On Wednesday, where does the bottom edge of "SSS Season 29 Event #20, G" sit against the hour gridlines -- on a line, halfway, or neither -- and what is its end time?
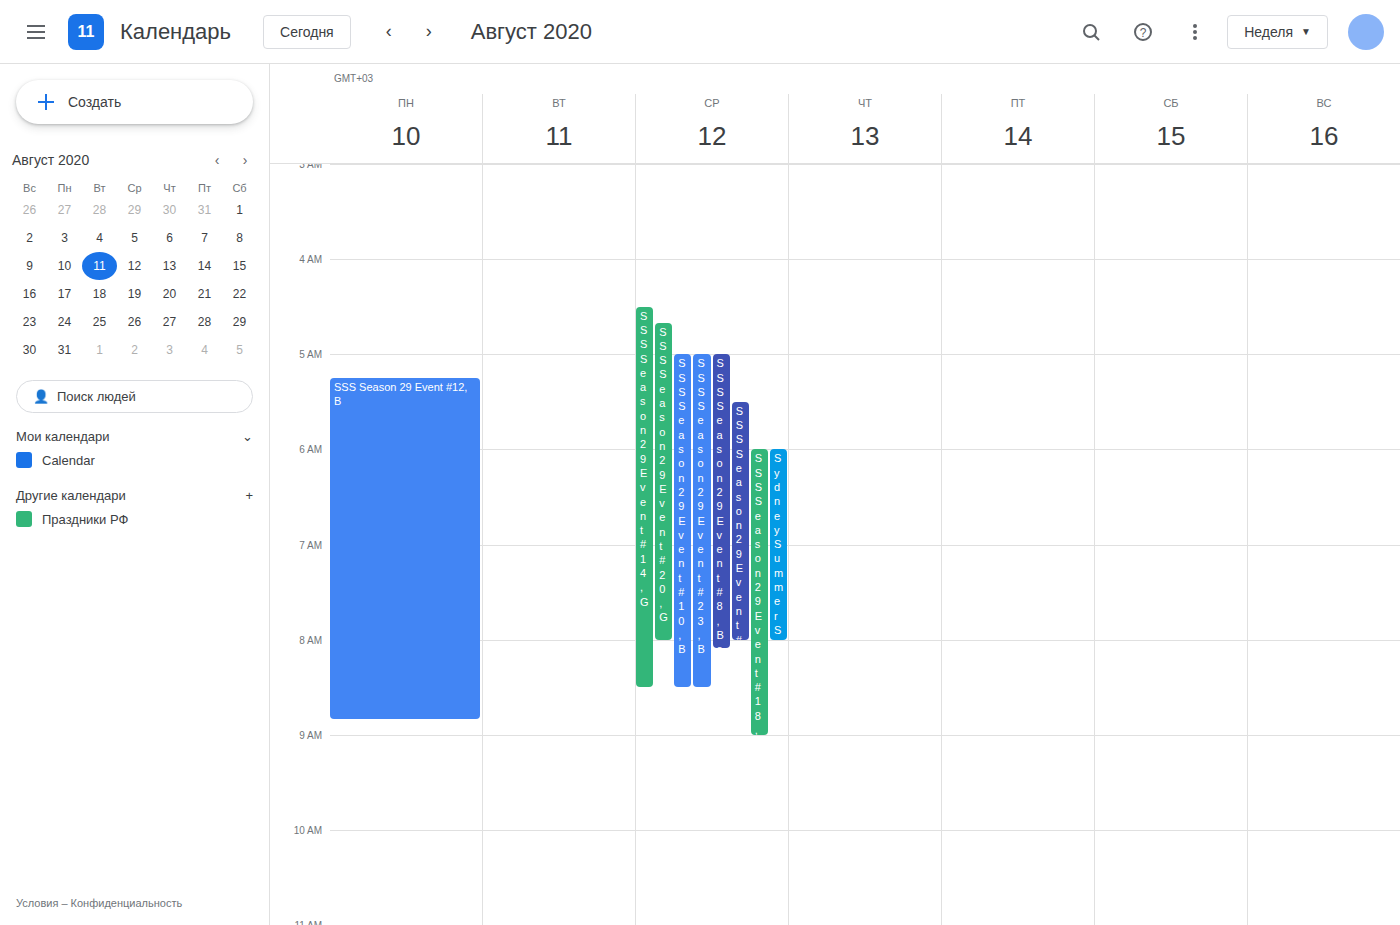
8:00 AM -- exactly on the 8 AM line.